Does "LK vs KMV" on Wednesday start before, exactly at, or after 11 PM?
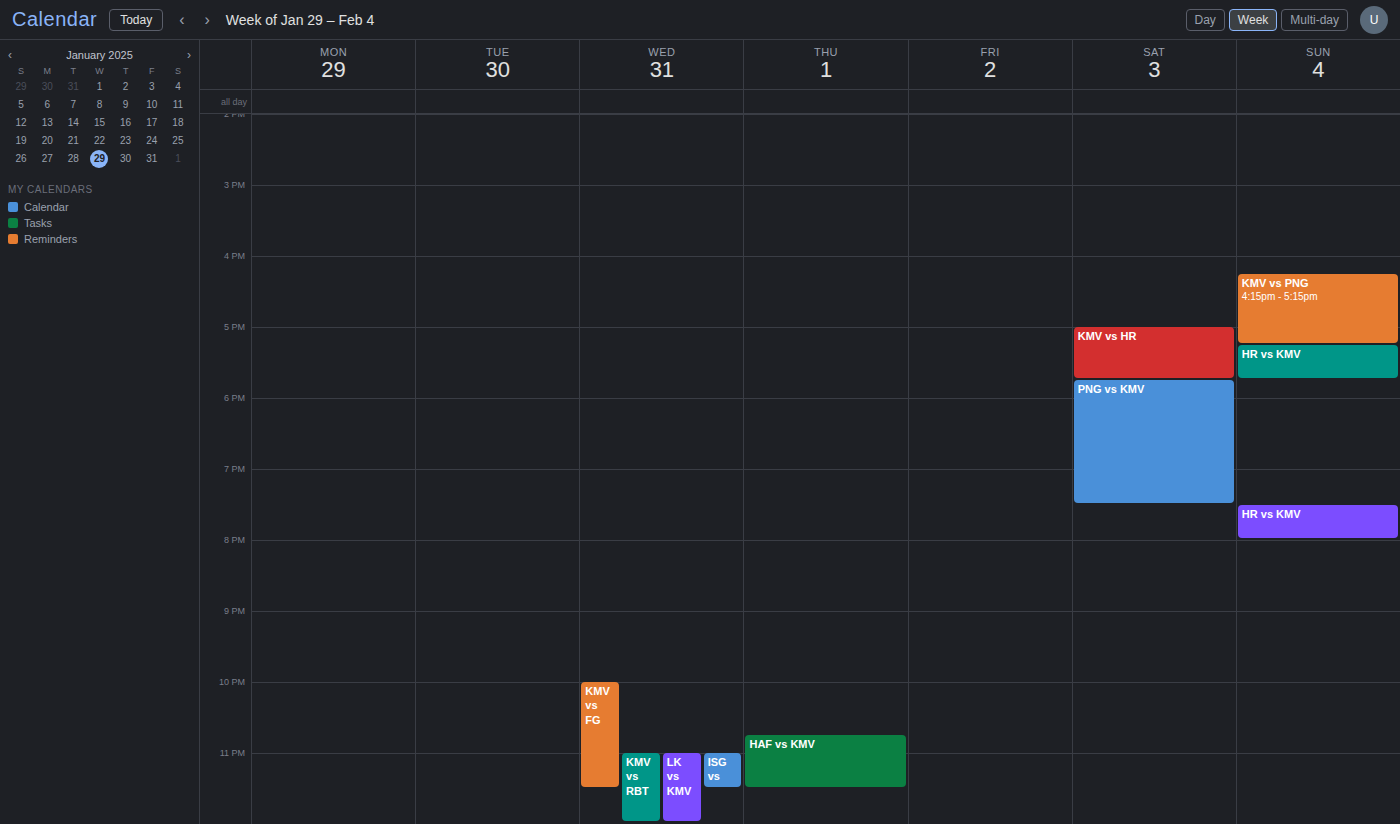
11:00 PM -- exactly at 11 PM, on the 11 PM line.